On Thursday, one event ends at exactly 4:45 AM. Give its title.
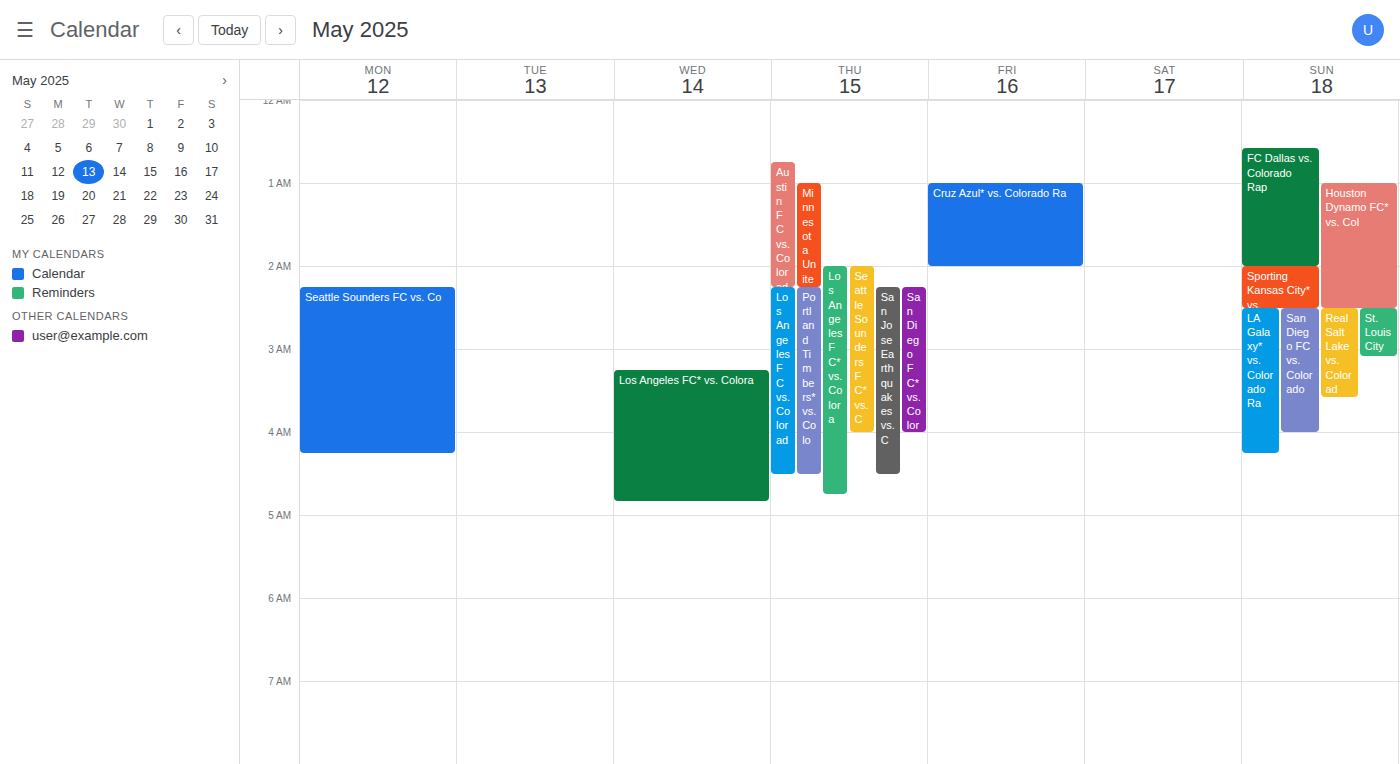
"Los Angeles FC* vs. Colora"